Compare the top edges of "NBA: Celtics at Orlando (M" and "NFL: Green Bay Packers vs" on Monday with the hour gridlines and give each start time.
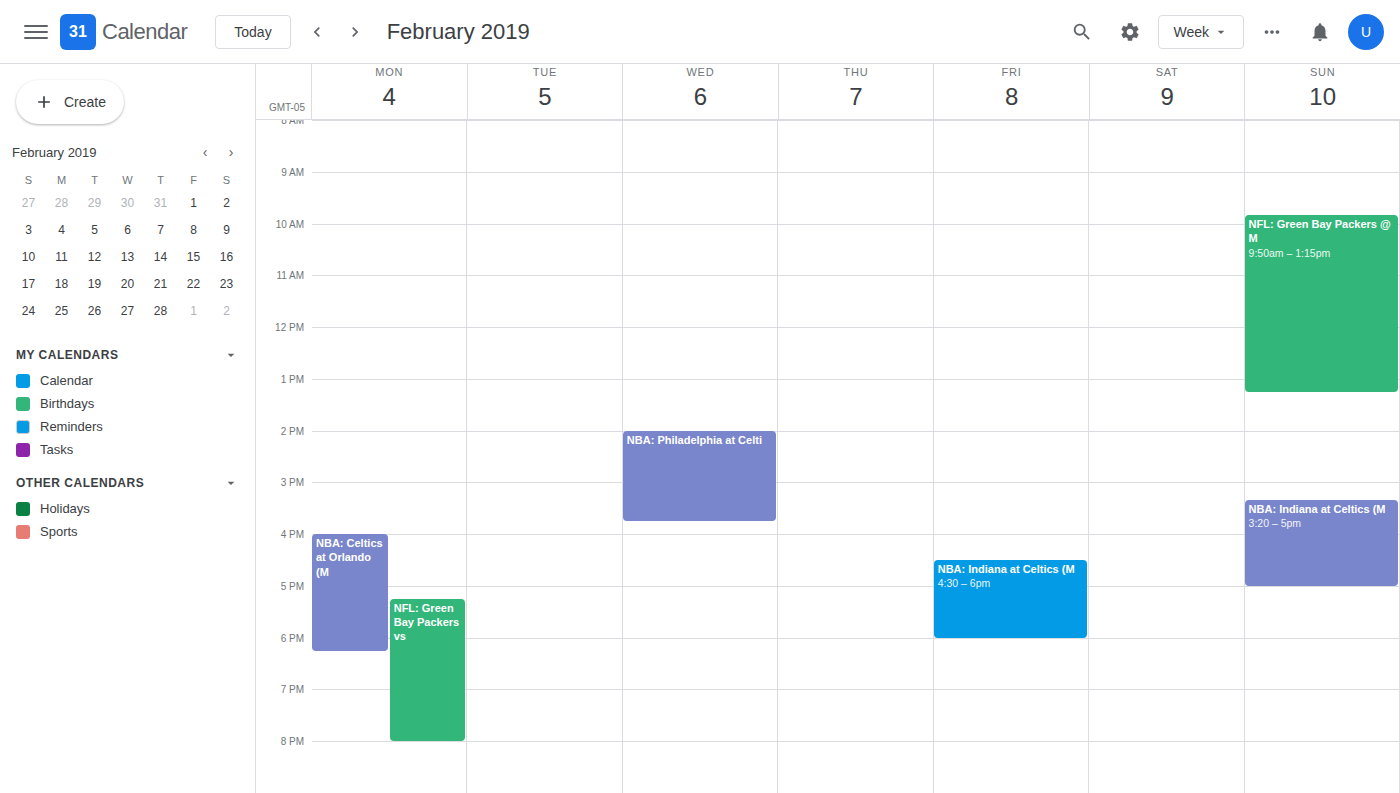
"NBA: Celtics at Orlando (M": 4:00 PM, exactly on the 4 PM line. "NFL: Green Bay Packers vs": 5:15 PM, neither: a quarter of the way from the 5 PM line to the 6 PM line.